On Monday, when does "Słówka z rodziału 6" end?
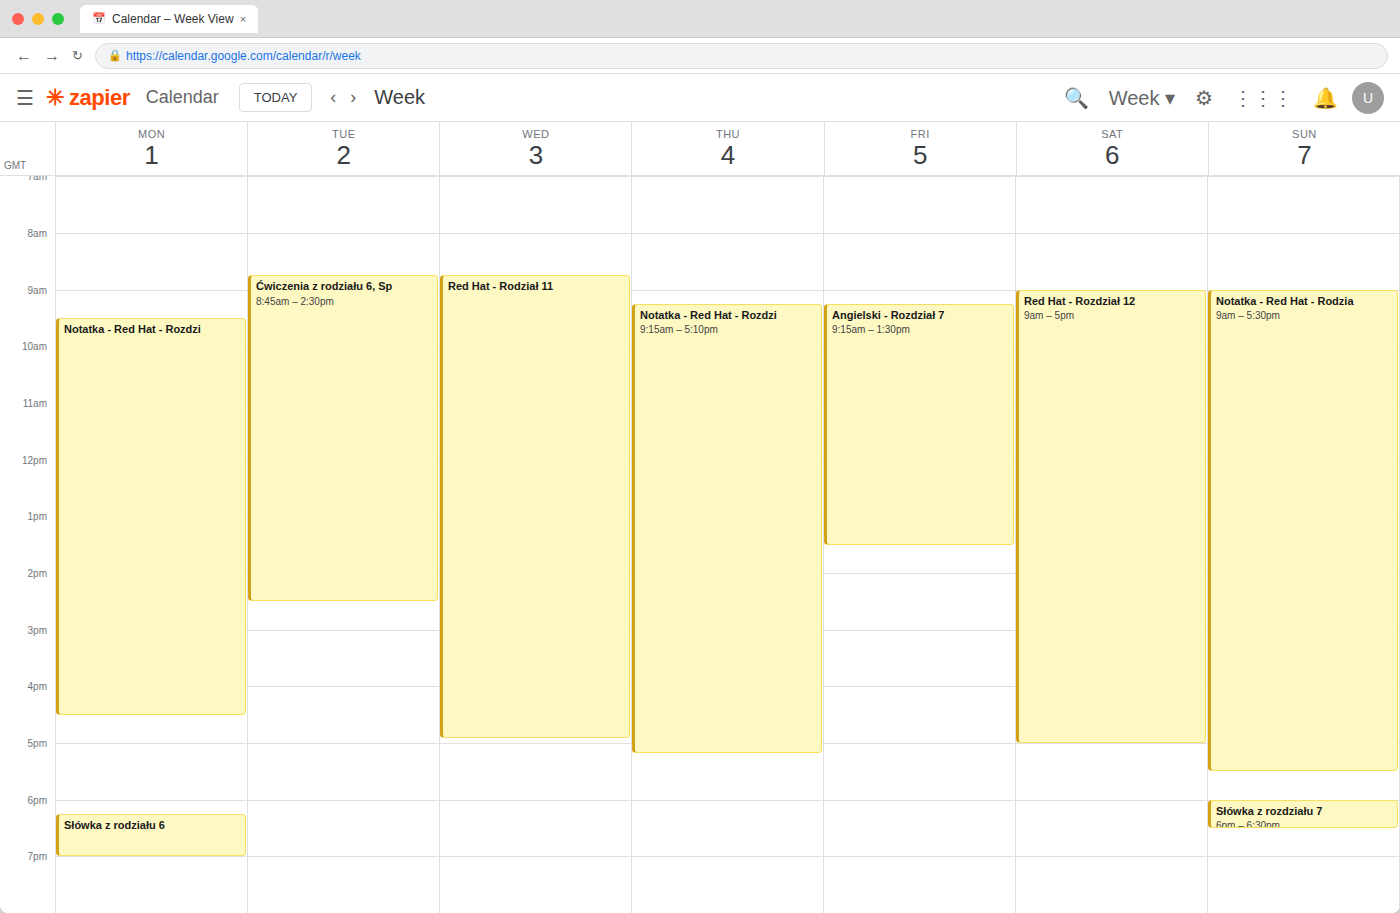
7:00 PM